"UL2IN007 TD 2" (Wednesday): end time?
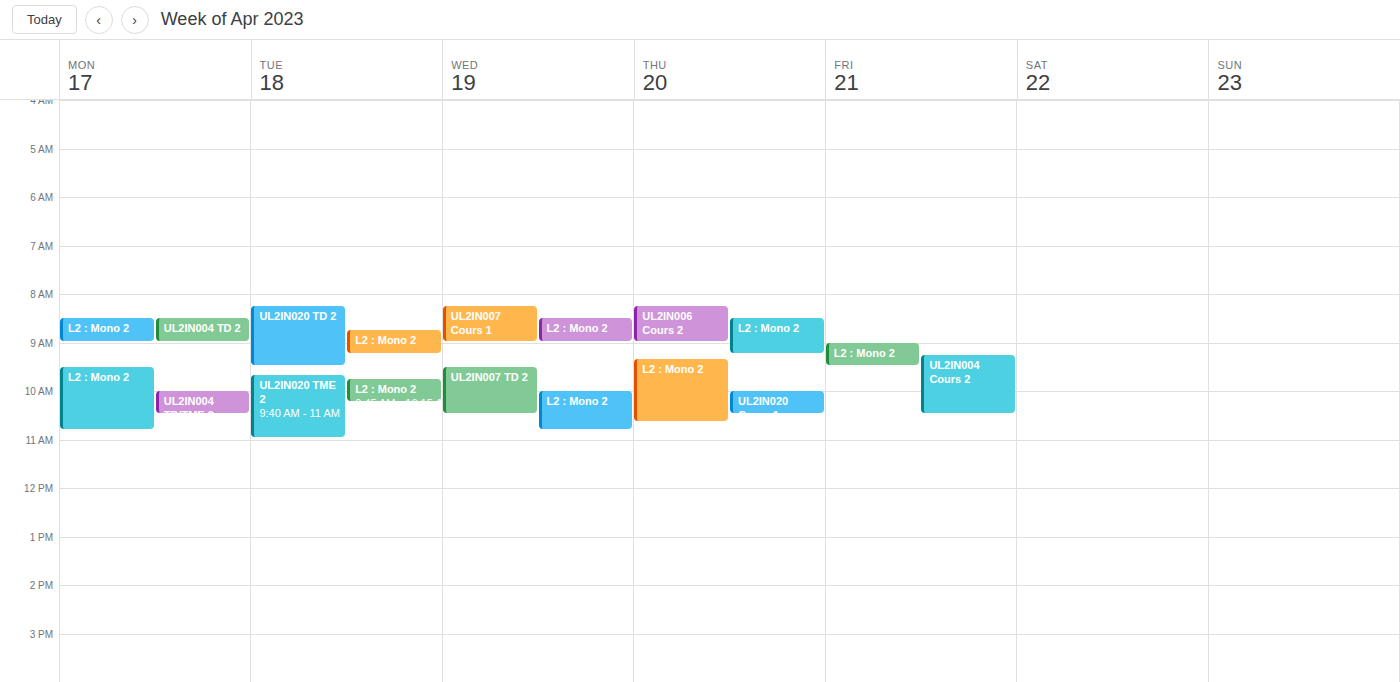
10:30 AM